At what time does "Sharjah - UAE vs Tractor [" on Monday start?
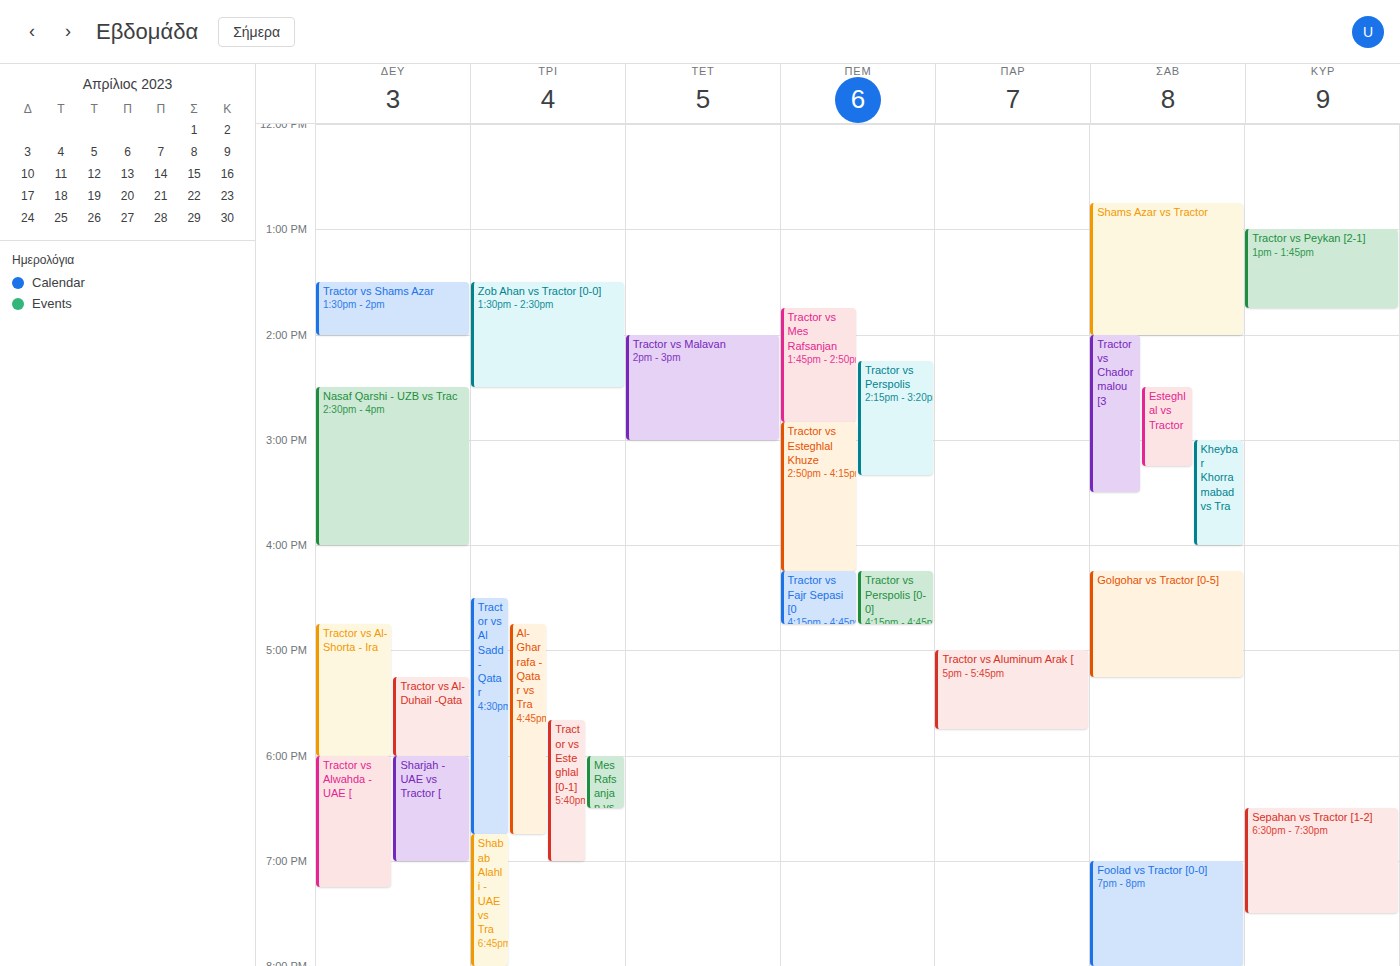
6:00 PM